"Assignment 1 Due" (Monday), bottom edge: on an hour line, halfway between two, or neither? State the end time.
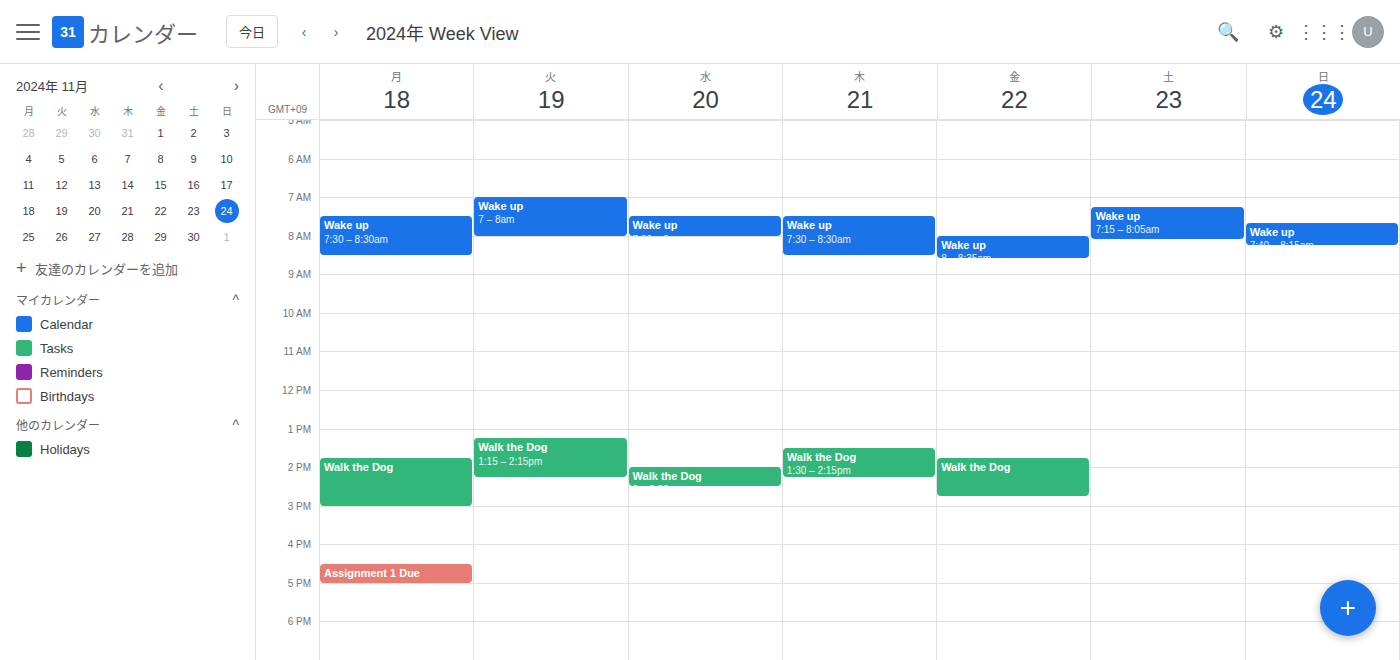
5:00 PM -- exactly on the 5 PM line.